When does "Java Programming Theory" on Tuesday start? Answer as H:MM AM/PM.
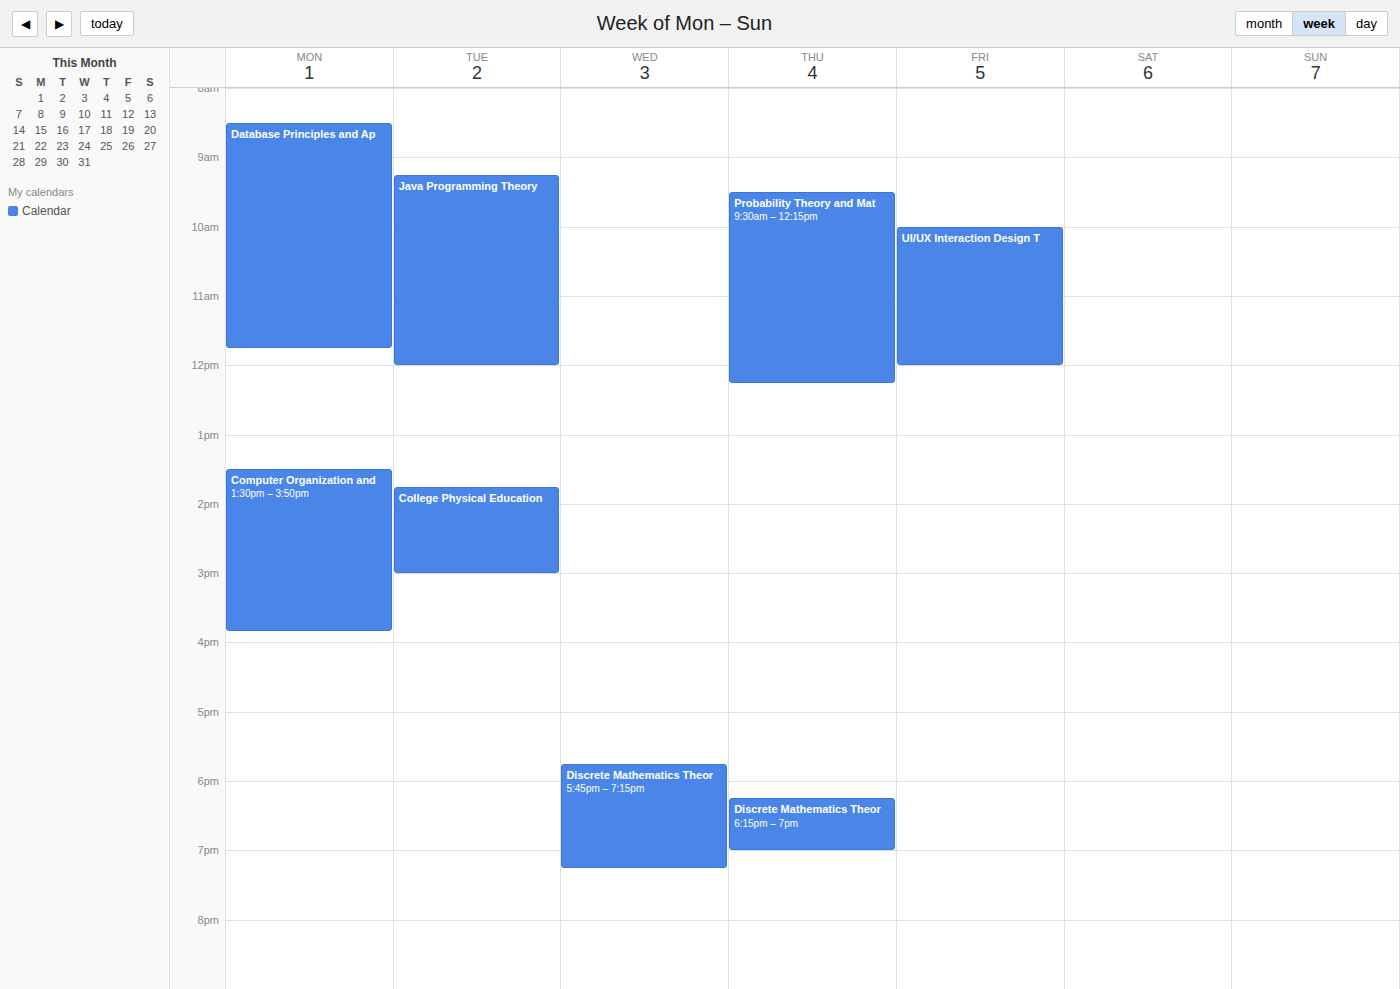
9:15 AM